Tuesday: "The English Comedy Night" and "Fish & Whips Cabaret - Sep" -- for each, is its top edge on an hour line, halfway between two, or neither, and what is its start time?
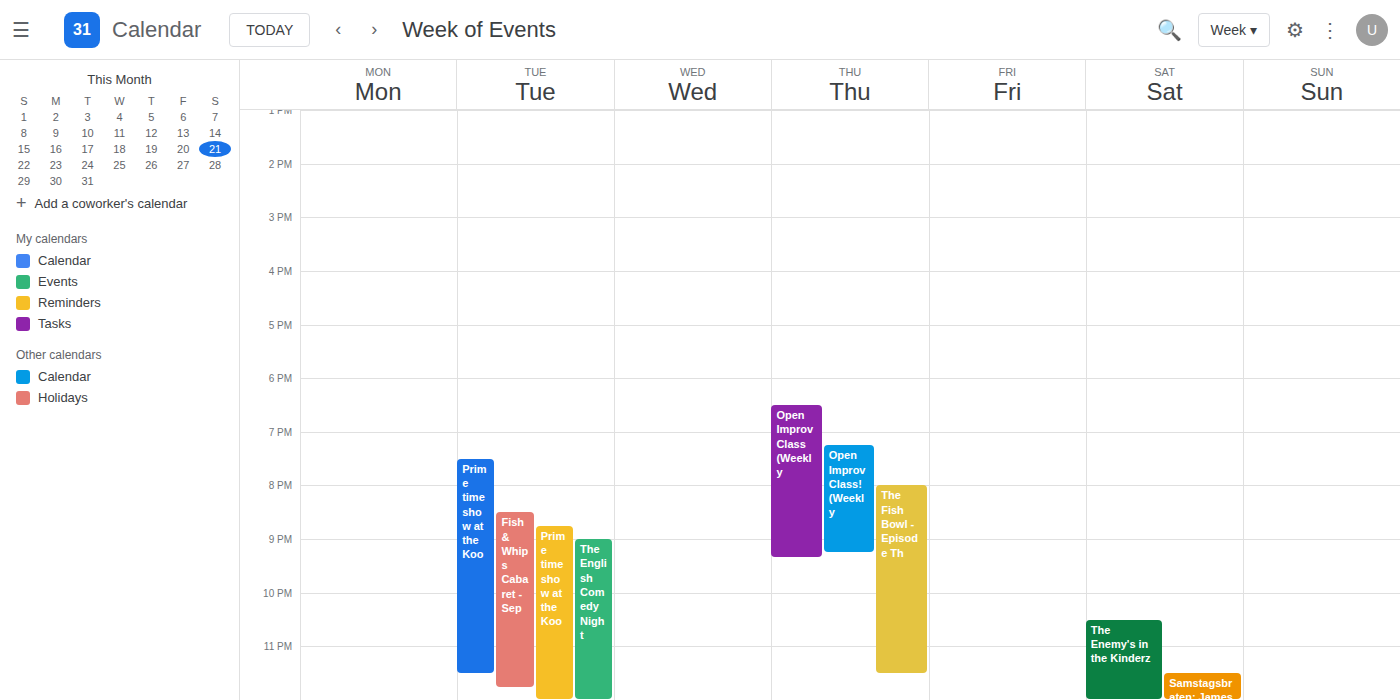
"The English Comedy Night": 9:00 PM, exactly on the 9 PM line. "Fish & Whips Cabaret - Sep": 8:30 PM, halfway between the 8 PM and 9 PM lines.